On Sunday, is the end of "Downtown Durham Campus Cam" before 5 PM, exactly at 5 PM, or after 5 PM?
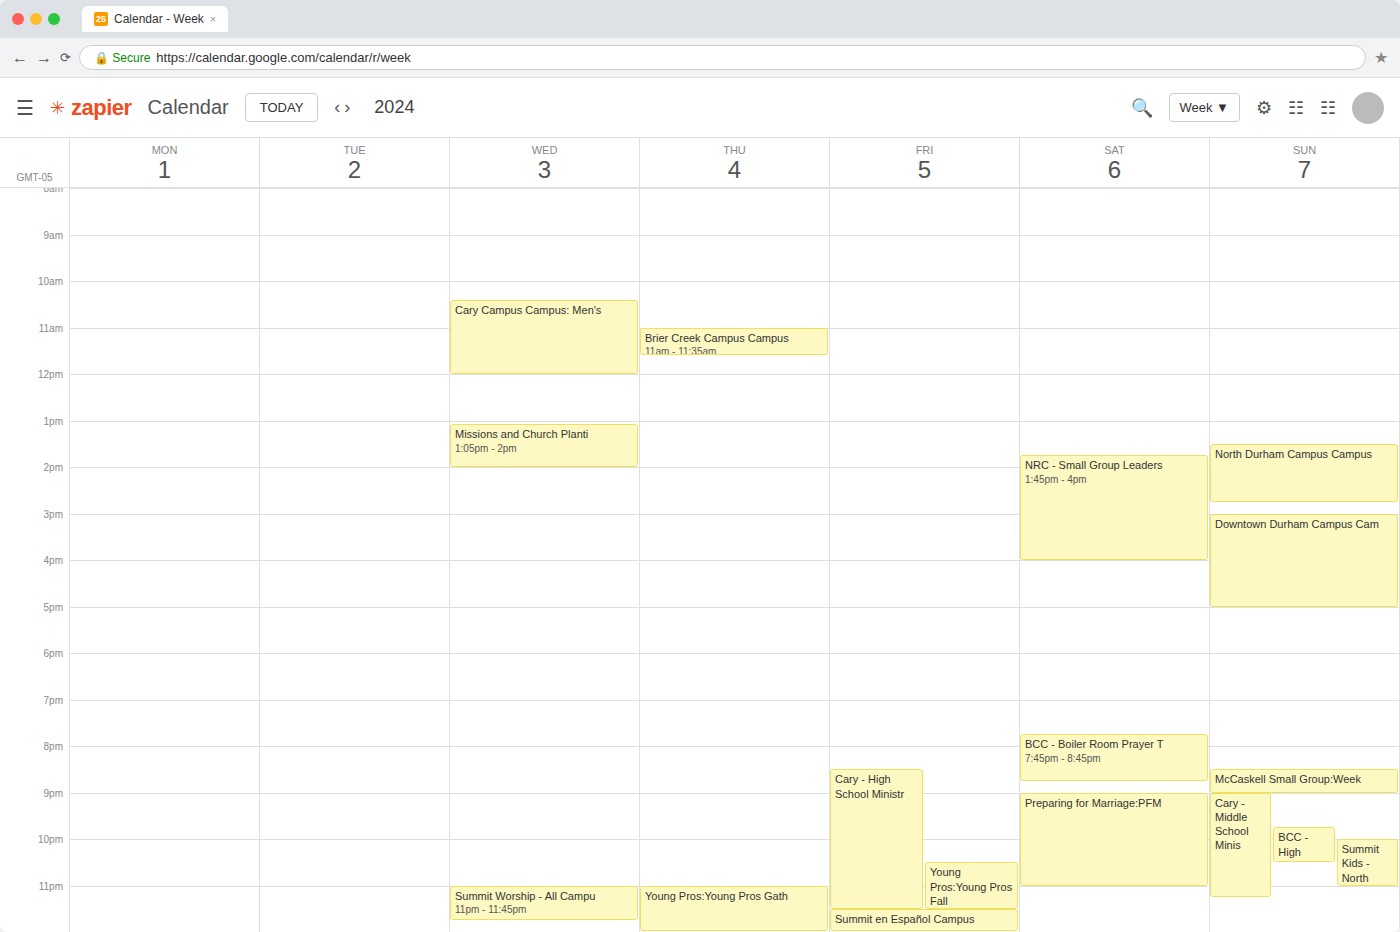
5:00 PM -- exactly at 5 PM, on the 5 PM line.